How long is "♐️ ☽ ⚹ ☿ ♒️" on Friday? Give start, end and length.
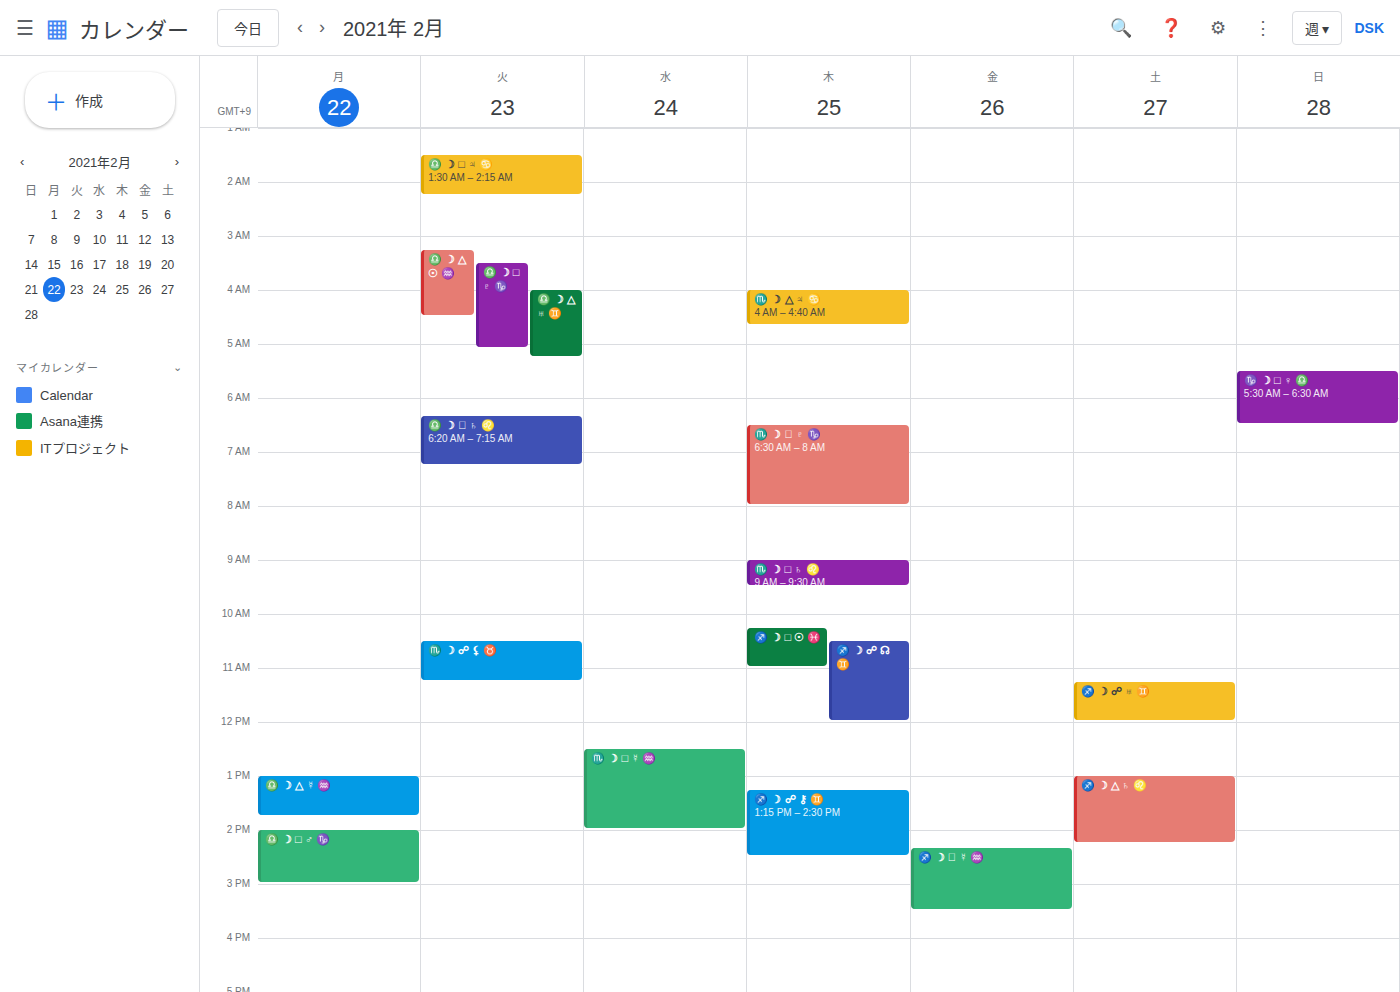
2:20 PM to 3:30 PM, 1 hour 10 minutes